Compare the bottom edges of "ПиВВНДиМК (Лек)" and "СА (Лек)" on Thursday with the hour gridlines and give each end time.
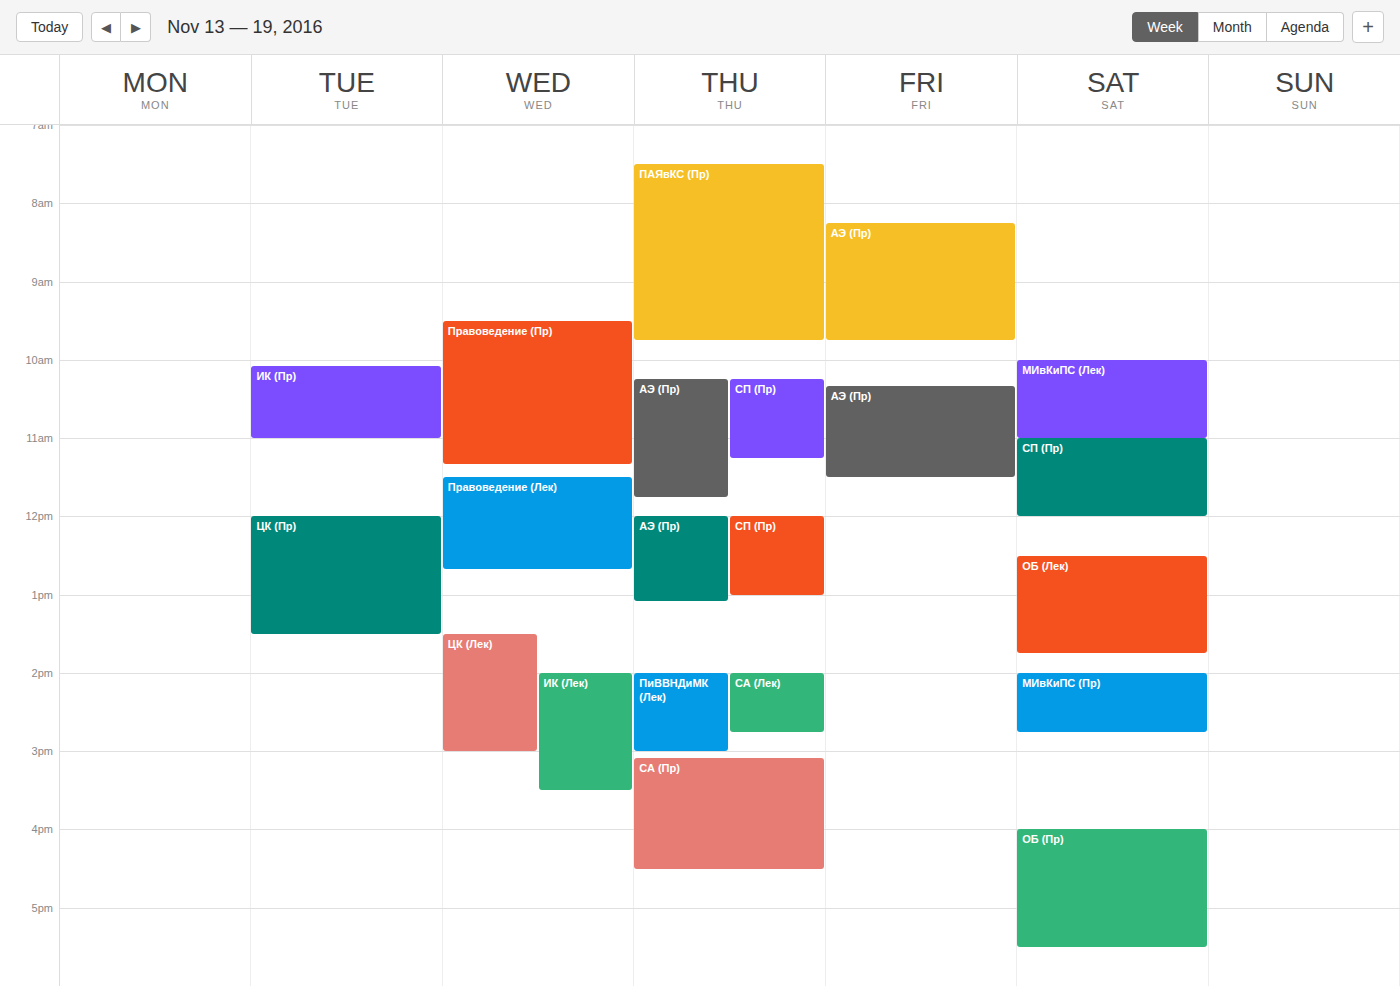
"ПиВВНДиМК (Лек)": 15:00, exactly on the 15:00 line. "СА (Лек)": 14:45, neither: three quarters of the way from the 14:00 line to the 15:00 line.